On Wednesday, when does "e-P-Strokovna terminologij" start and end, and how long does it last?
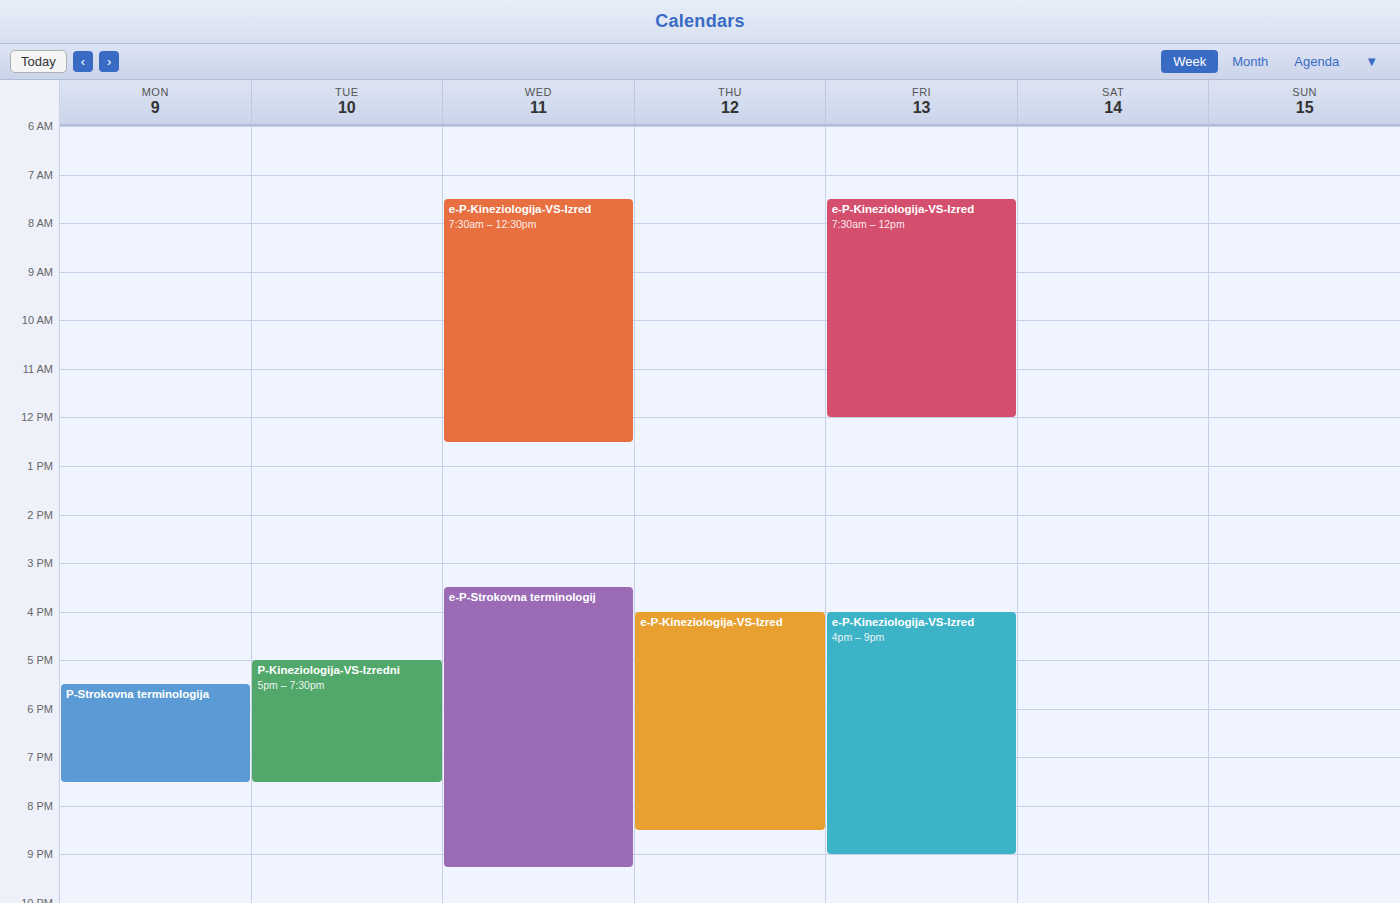
3:30 PM to 9:15 PM, 5 hours 45 minutes